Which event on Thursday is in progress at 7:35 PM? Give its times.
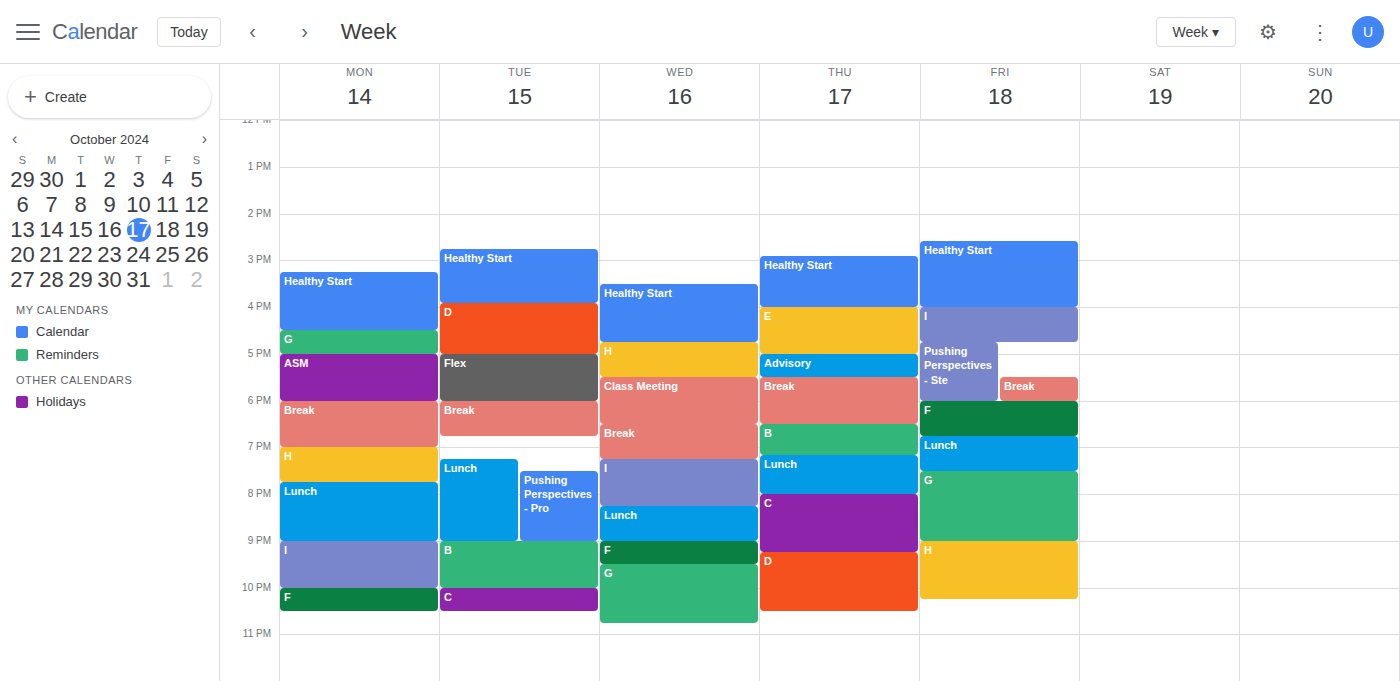
"Lunch", 7:10 PM to 8:00 PM